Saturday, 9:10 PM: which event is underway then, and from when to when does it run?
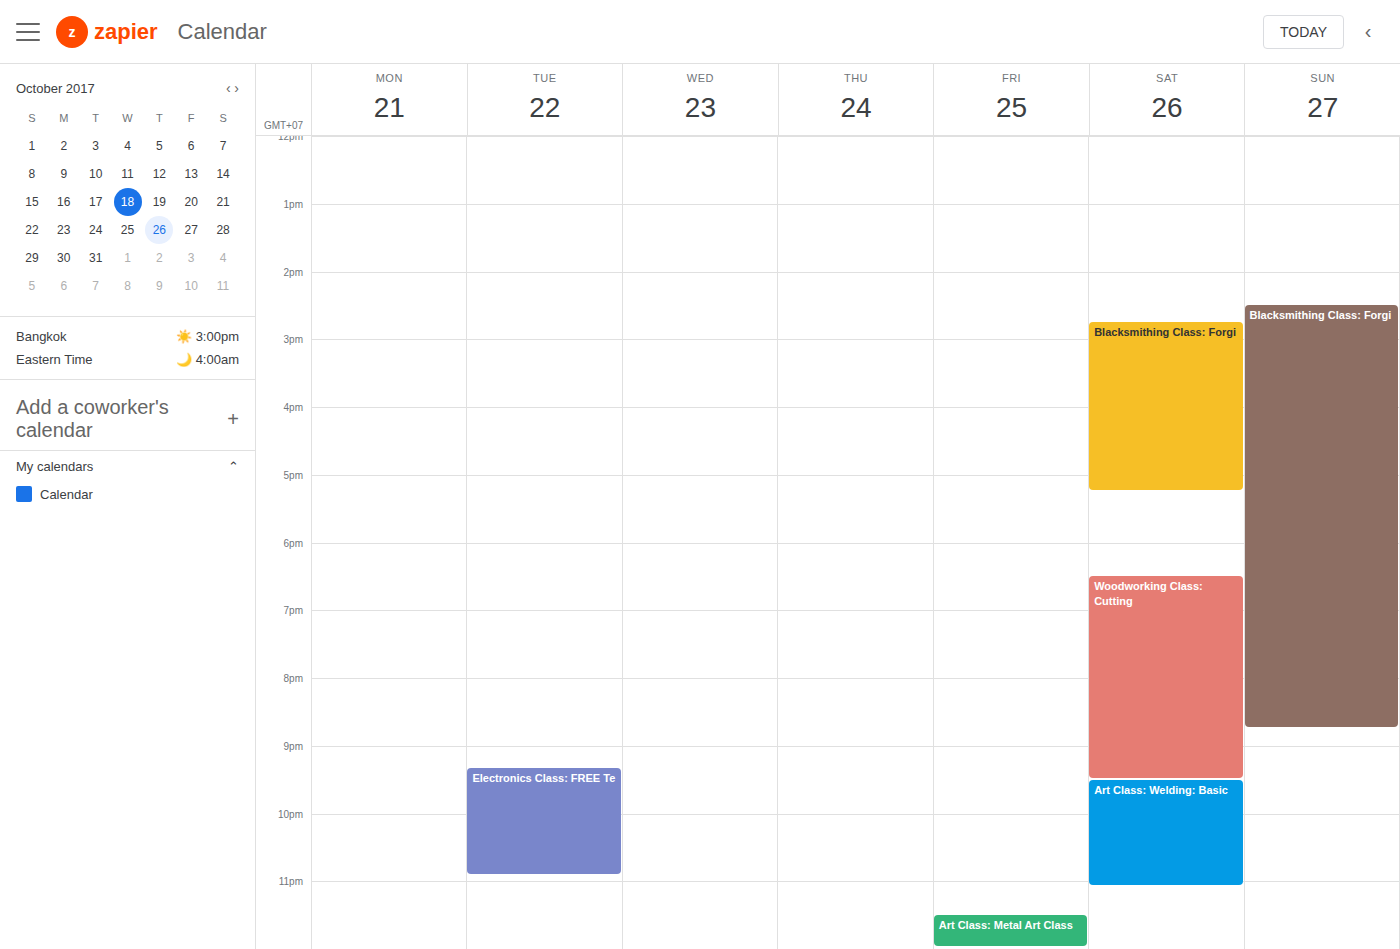
"Woodworking Class: Cutting", 6:30 PM to 9:30 PM